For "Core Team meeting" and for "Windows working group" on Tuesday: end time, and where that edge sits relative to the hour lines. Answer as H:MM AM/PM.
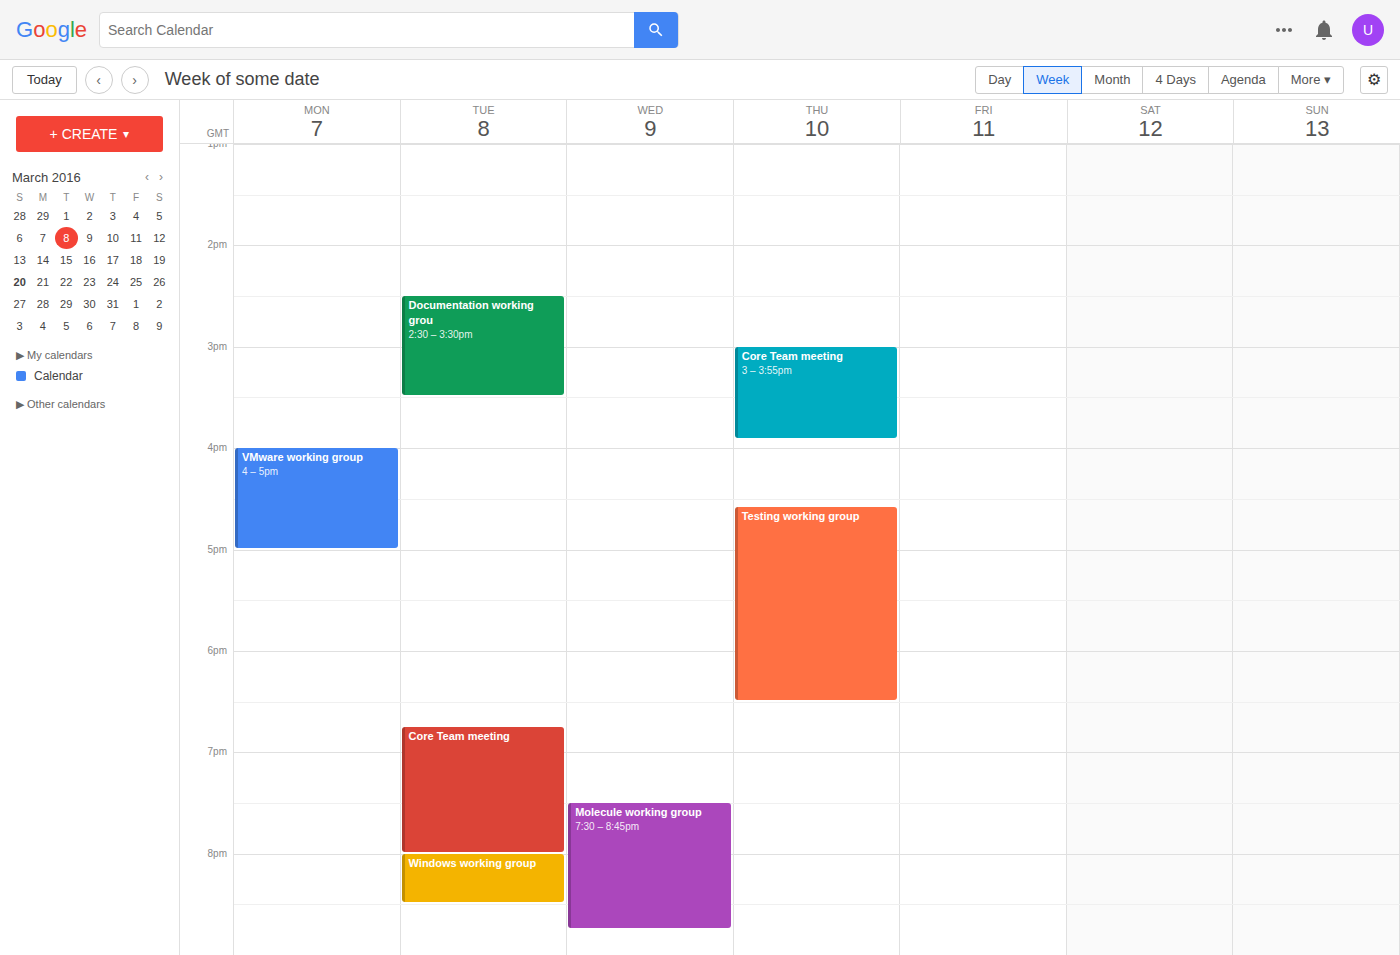
"Core Team meeting": 8:00 PM, exactly on the 8 PM line. "Windows working group": 8:30 PM, halfway between the 8 PM and 9 PM lines.